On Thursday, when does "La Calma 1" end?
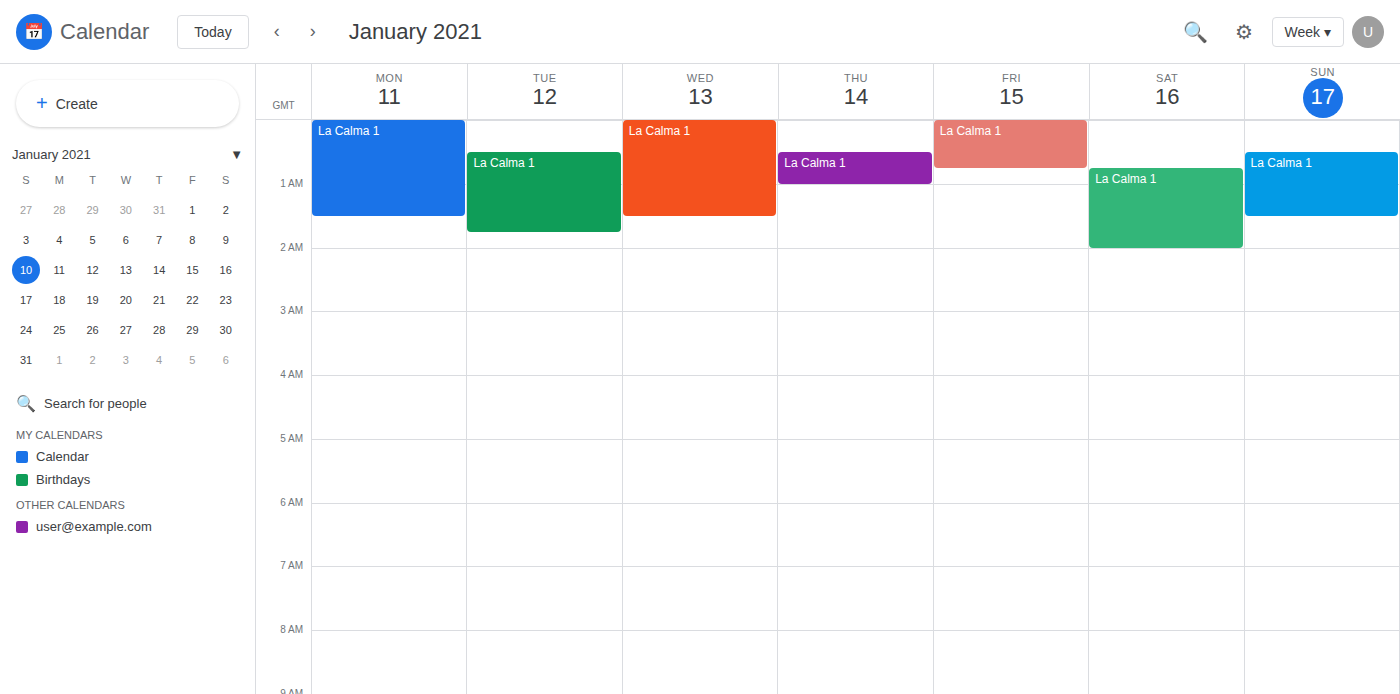
1:00 AM